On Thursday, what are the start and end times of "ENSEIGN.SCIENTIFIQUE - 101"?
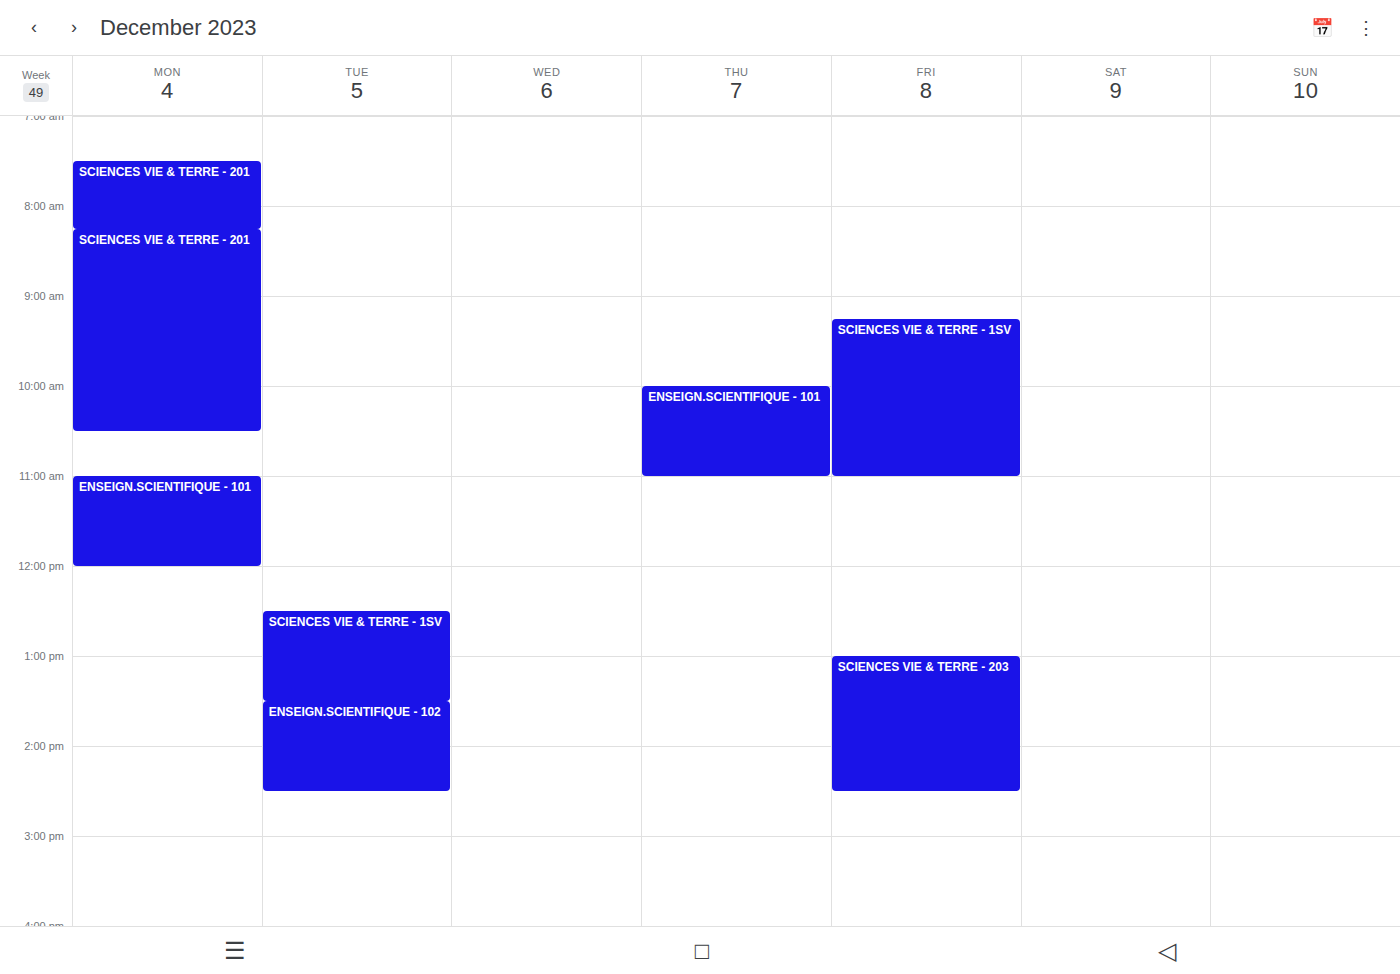
10:00 AM to 11:00 AM